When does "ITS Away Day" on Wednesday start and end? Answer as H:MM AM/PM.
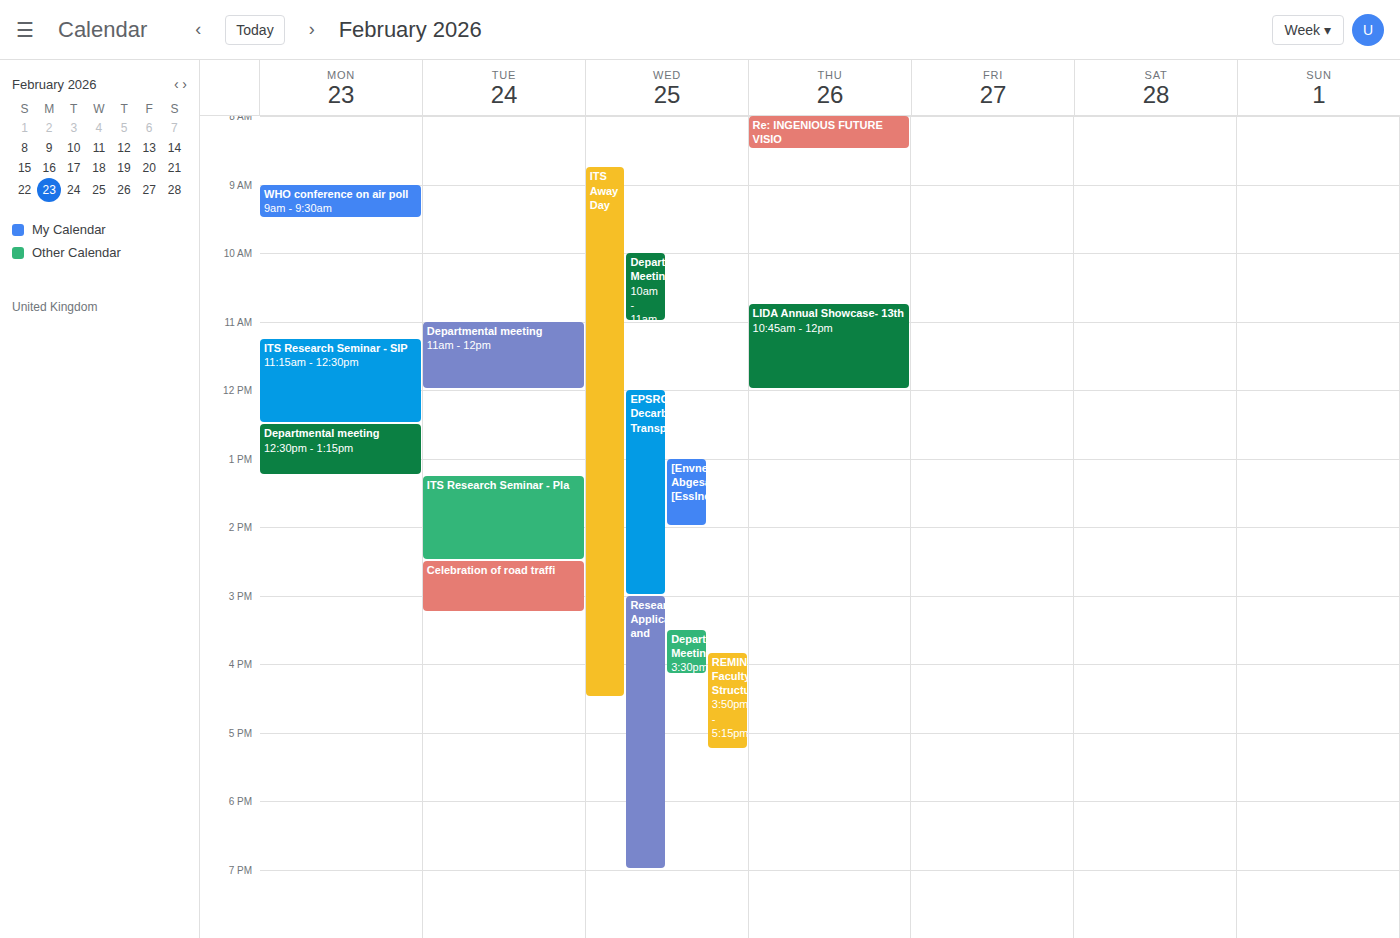
8:45 AM to 4:30 PM